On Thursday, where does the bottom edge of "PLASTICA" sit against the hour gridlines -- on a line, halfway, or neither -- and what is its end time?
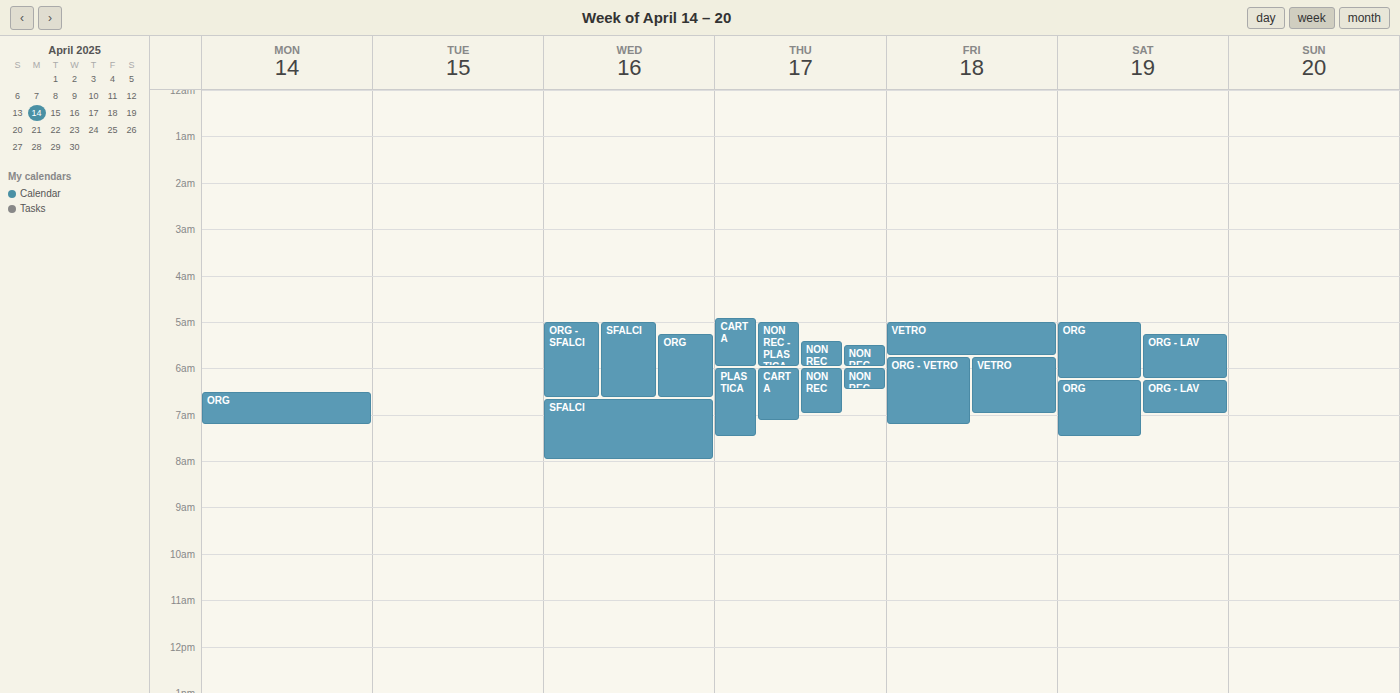
7:30 AM -- halfway between the 7 AM and 8 AM lines.